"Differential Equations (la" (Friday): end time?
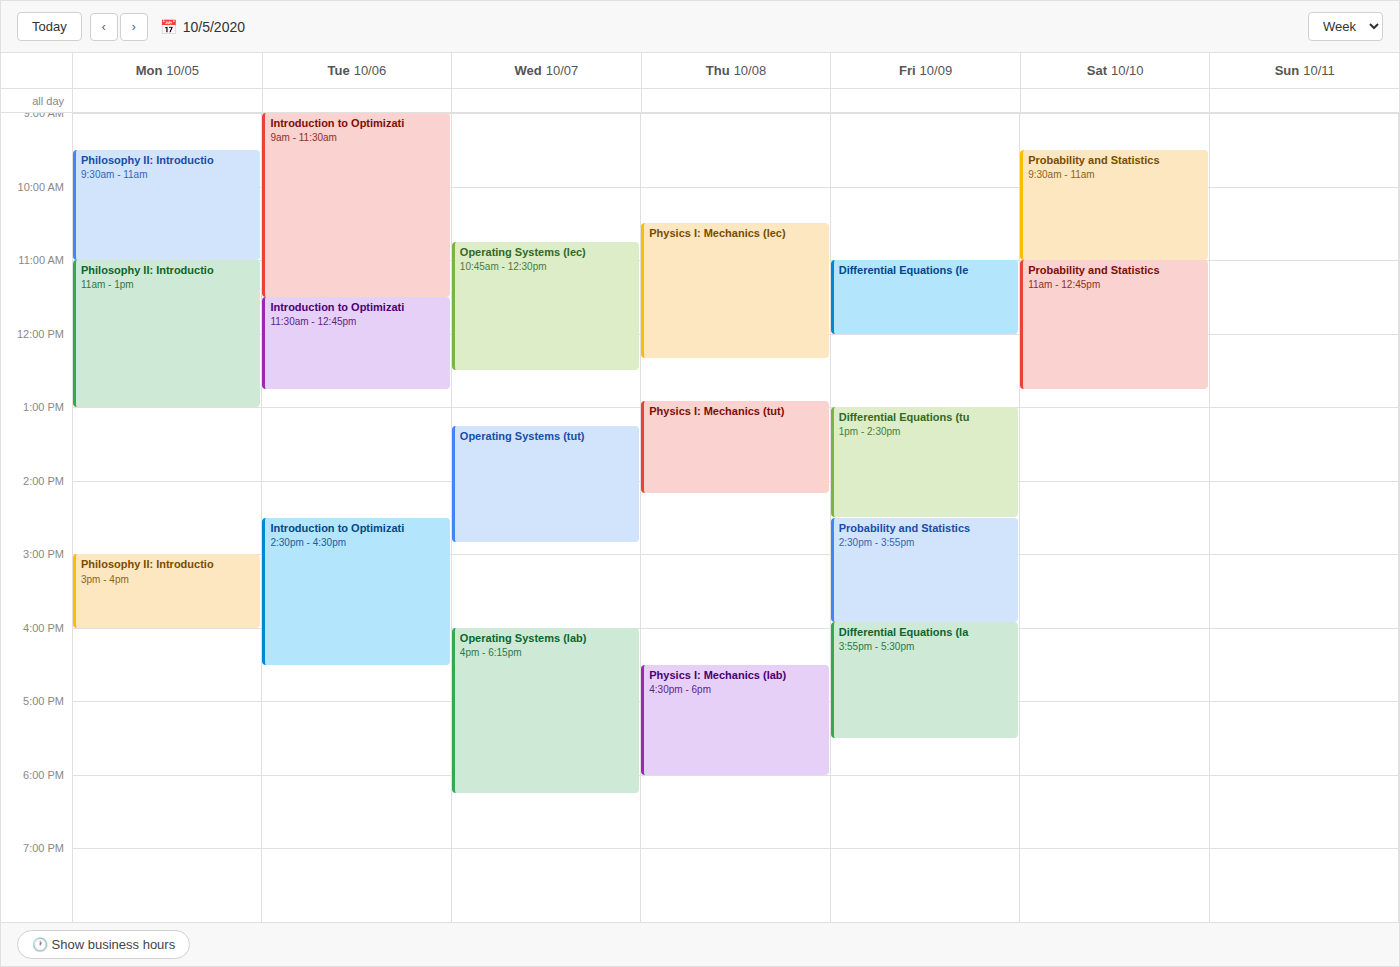
5:30 PM